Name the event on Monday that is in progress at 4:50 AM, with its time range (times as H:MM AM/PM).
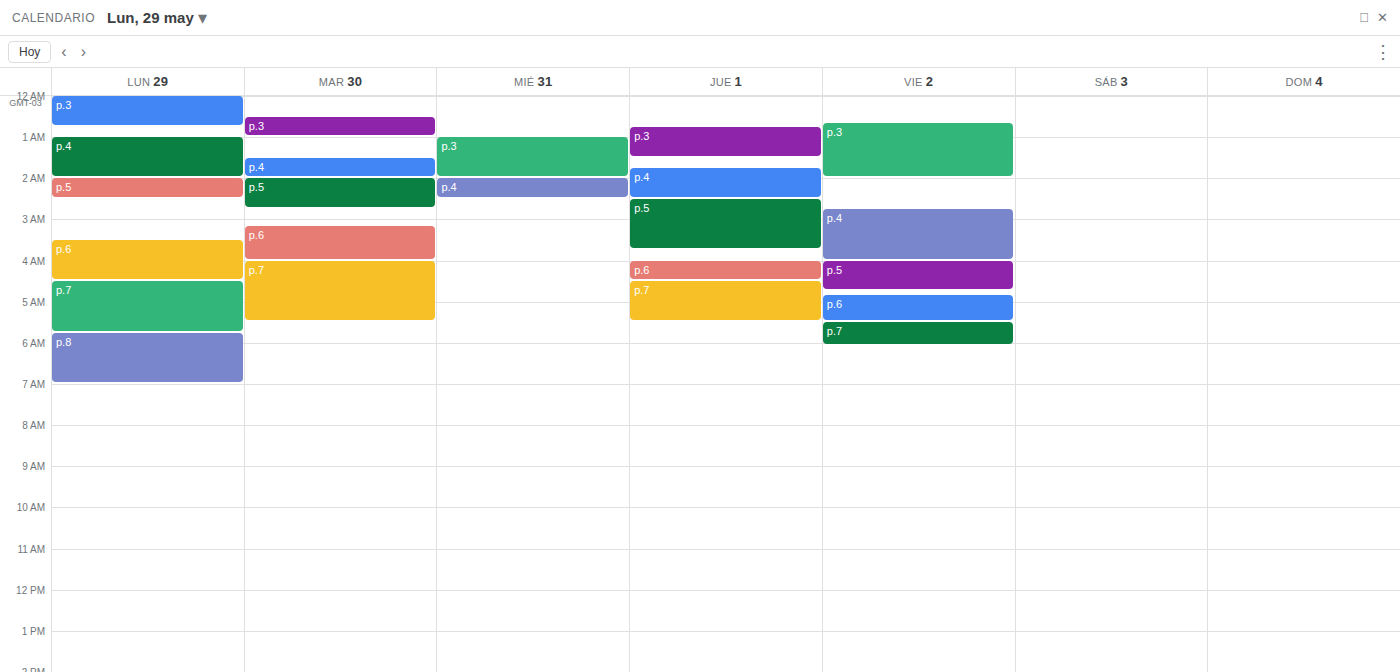
"p.7", 4:30 AM to 5:45 AM